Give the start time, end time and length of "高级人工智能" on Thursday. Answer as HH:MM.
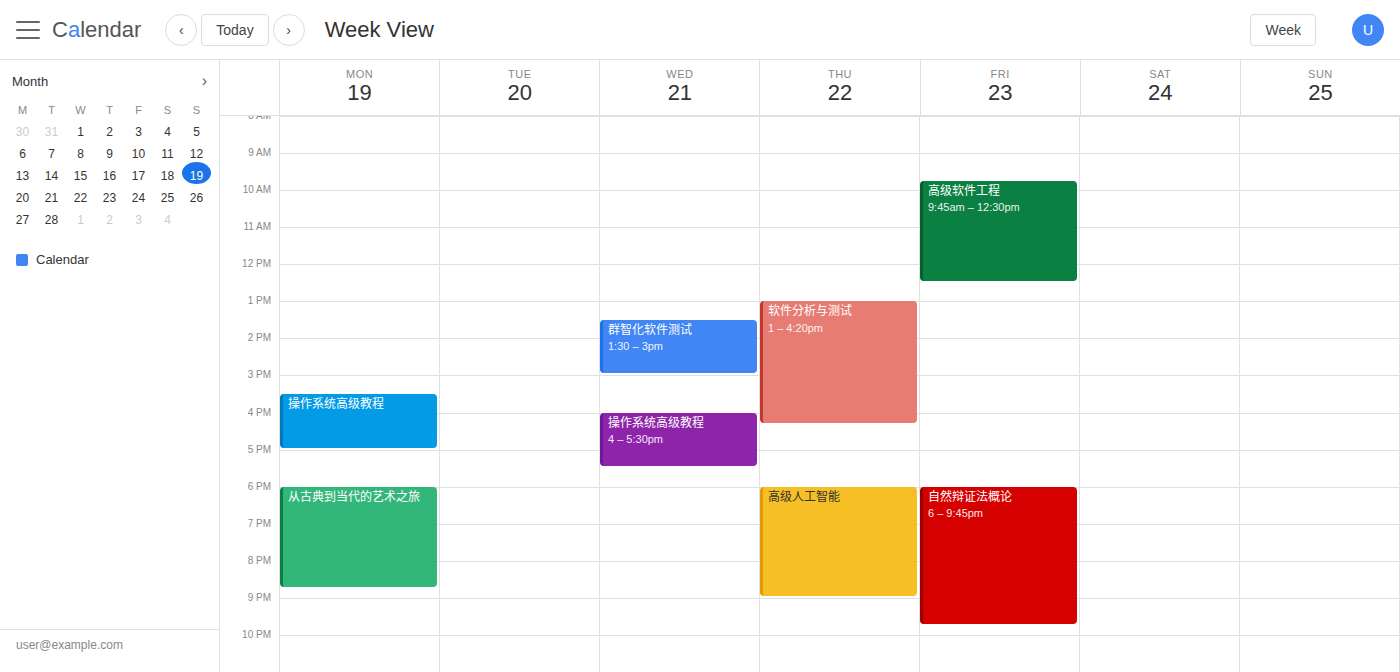
18:00 to 21:00, 3 hours